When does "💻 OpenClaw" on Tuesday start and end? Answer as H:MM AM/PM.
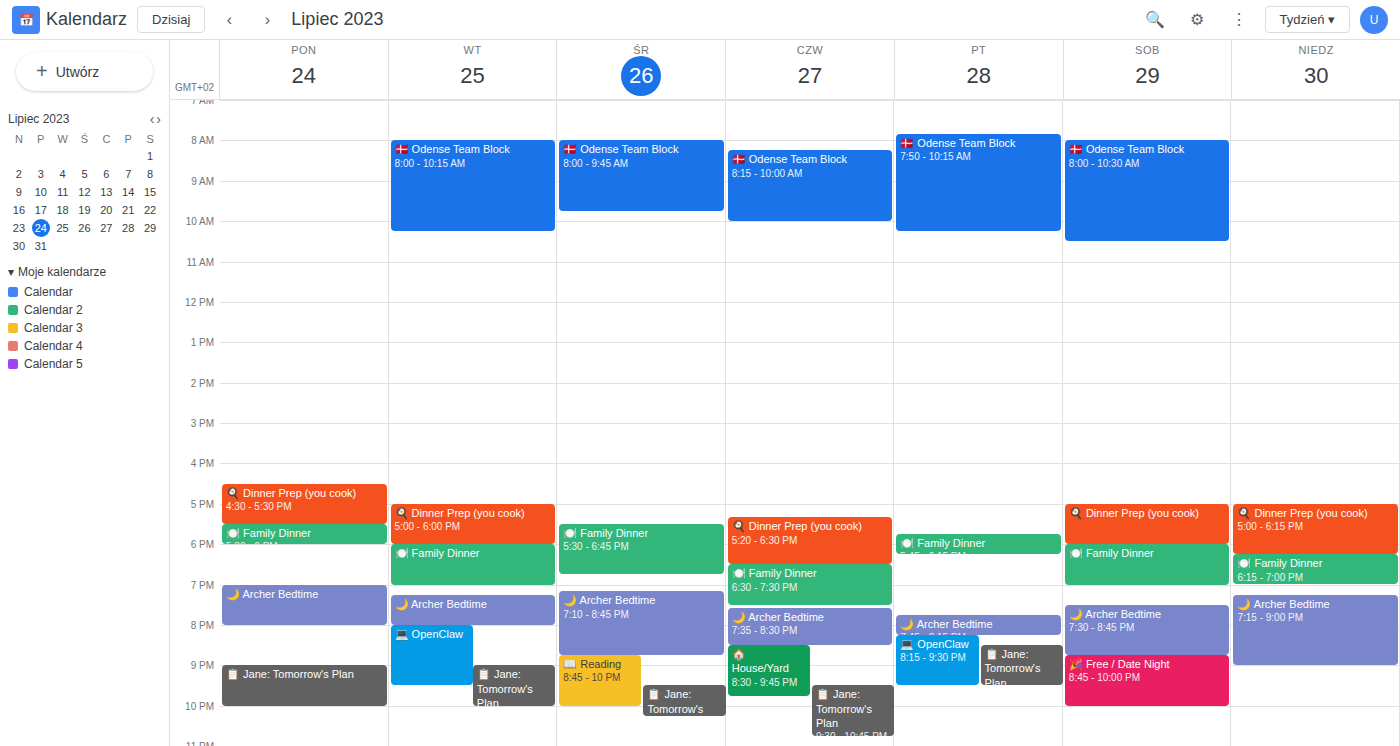
8:00 PM to 9:30 PM